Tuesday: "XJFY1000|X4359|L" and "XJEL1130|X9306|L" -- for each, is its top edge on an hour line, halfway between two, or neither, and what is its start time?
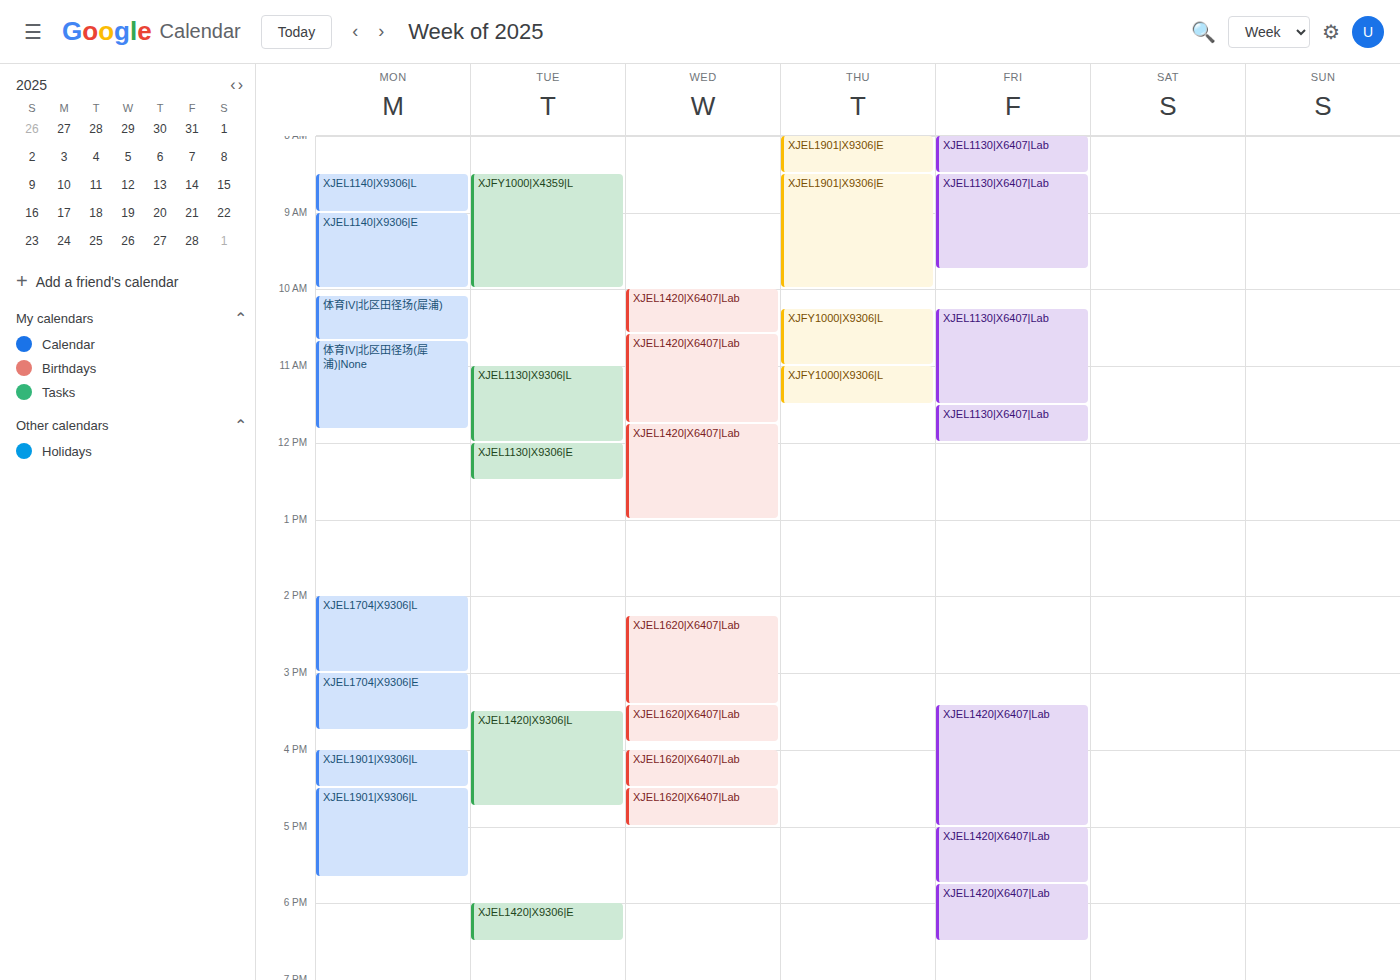
"XJFY1000|X4359|L": 08:30, halfway between the 08:00 and 09:00 lines. "XJEL1130|X9306|L": 11:00, exactly on the 11:00 line.